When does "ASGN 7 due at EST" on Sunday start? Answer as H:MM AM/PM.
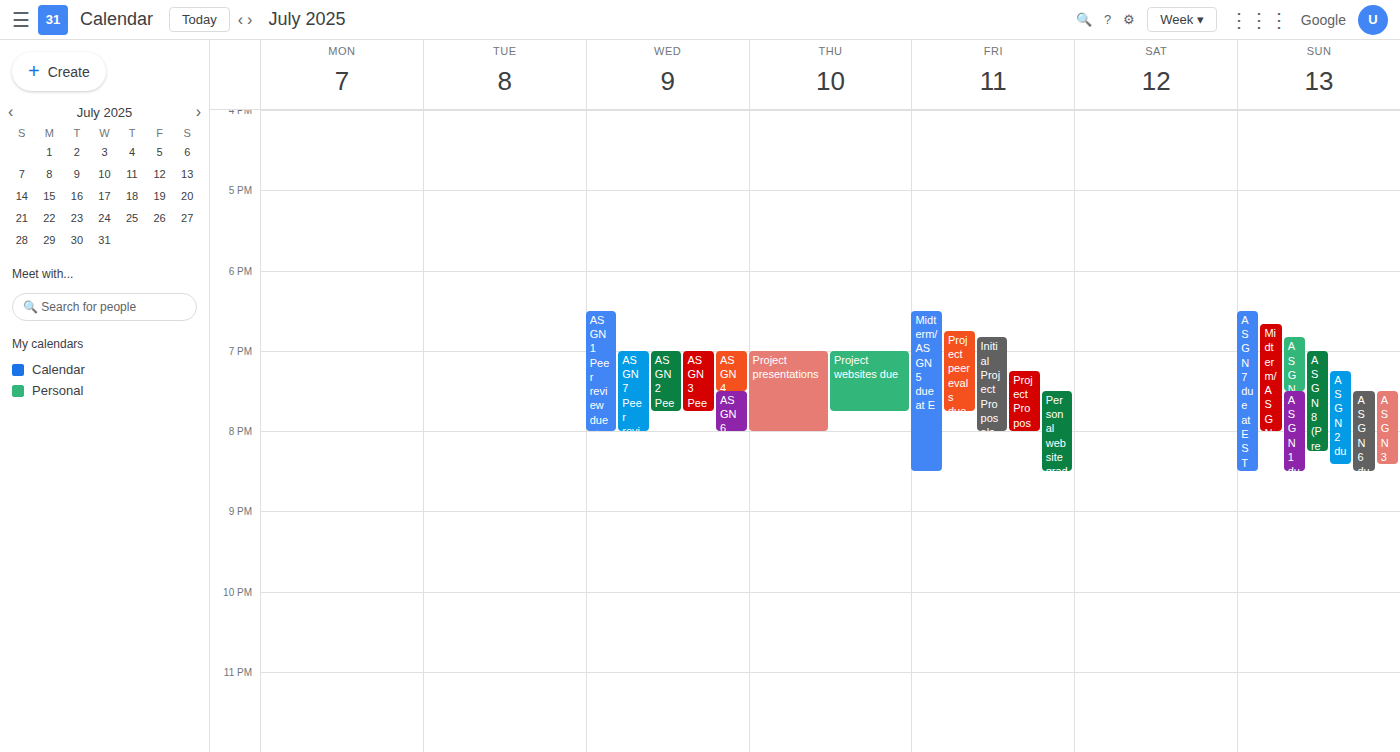
6:30 PM